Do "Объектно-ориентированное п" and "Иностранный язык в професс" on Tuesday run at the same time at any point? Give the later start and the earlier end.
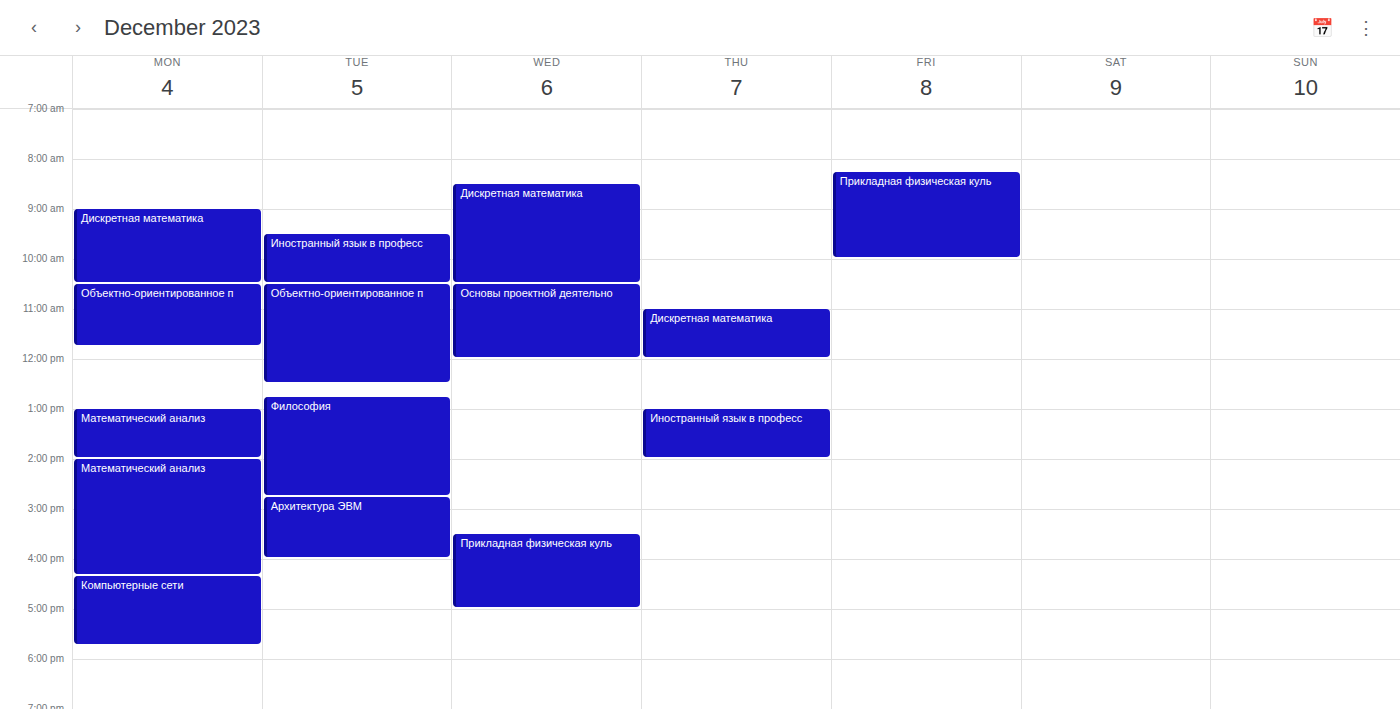
"Иностранный язык в професс" ends at 10:30 AM, exactly when "Объектно-ориентированное п" starts -- they touch but do not overlap.